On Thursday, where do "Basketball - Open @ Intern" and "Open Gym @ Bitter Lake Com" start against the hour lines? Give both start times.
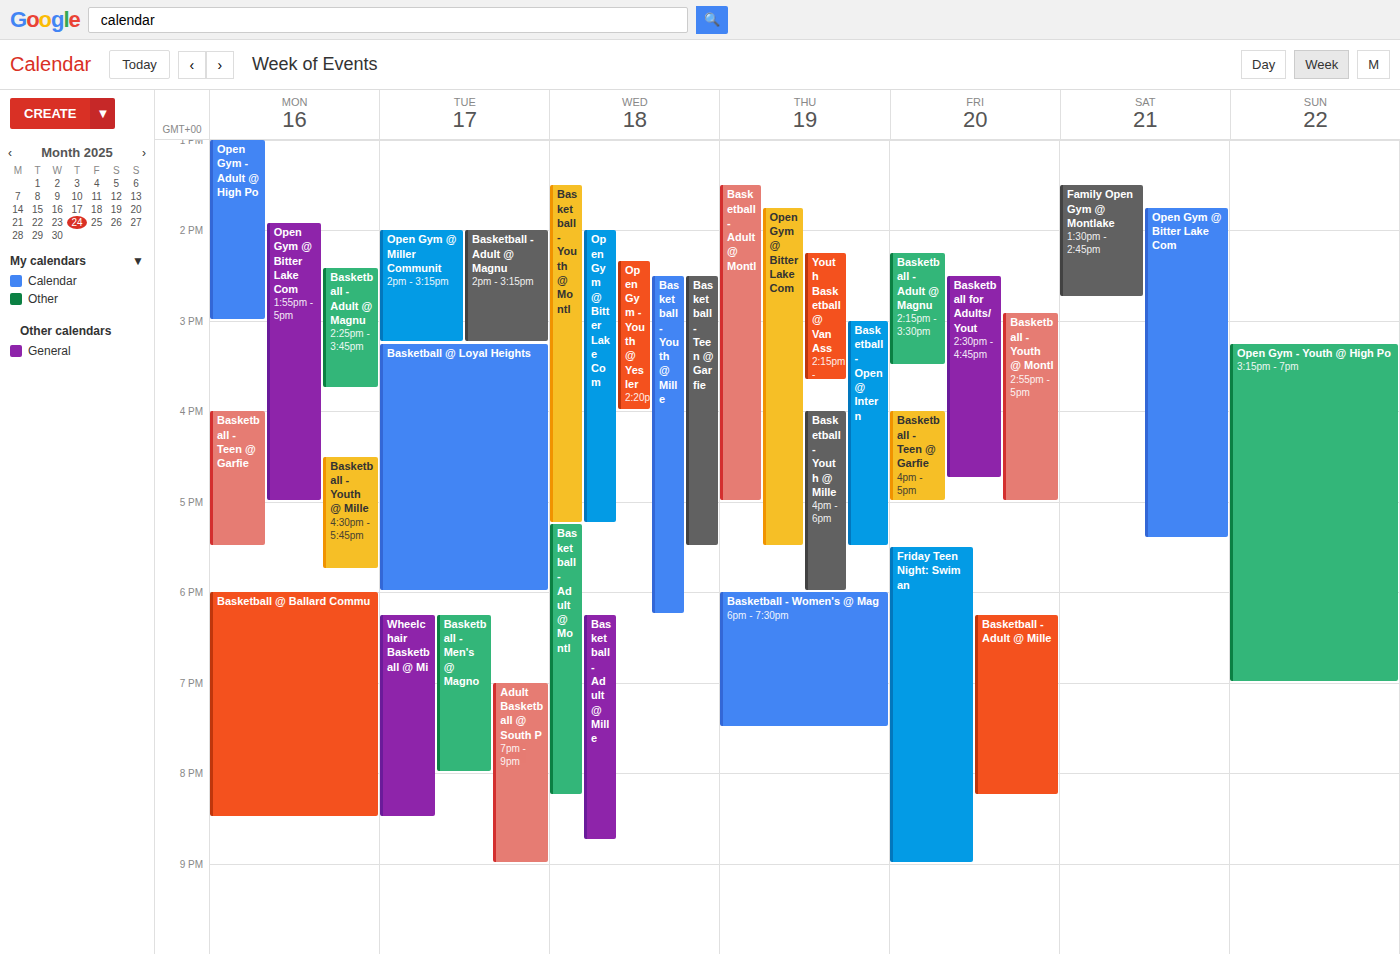
"Basketball - Open @ Intern": 3:00 PM, exactly on the 3 PM line. "Open Gym @ Bitter Lake Com": 1:45 PM, neither: three quarters of the way from the 1 PM line to the 2 PM line.